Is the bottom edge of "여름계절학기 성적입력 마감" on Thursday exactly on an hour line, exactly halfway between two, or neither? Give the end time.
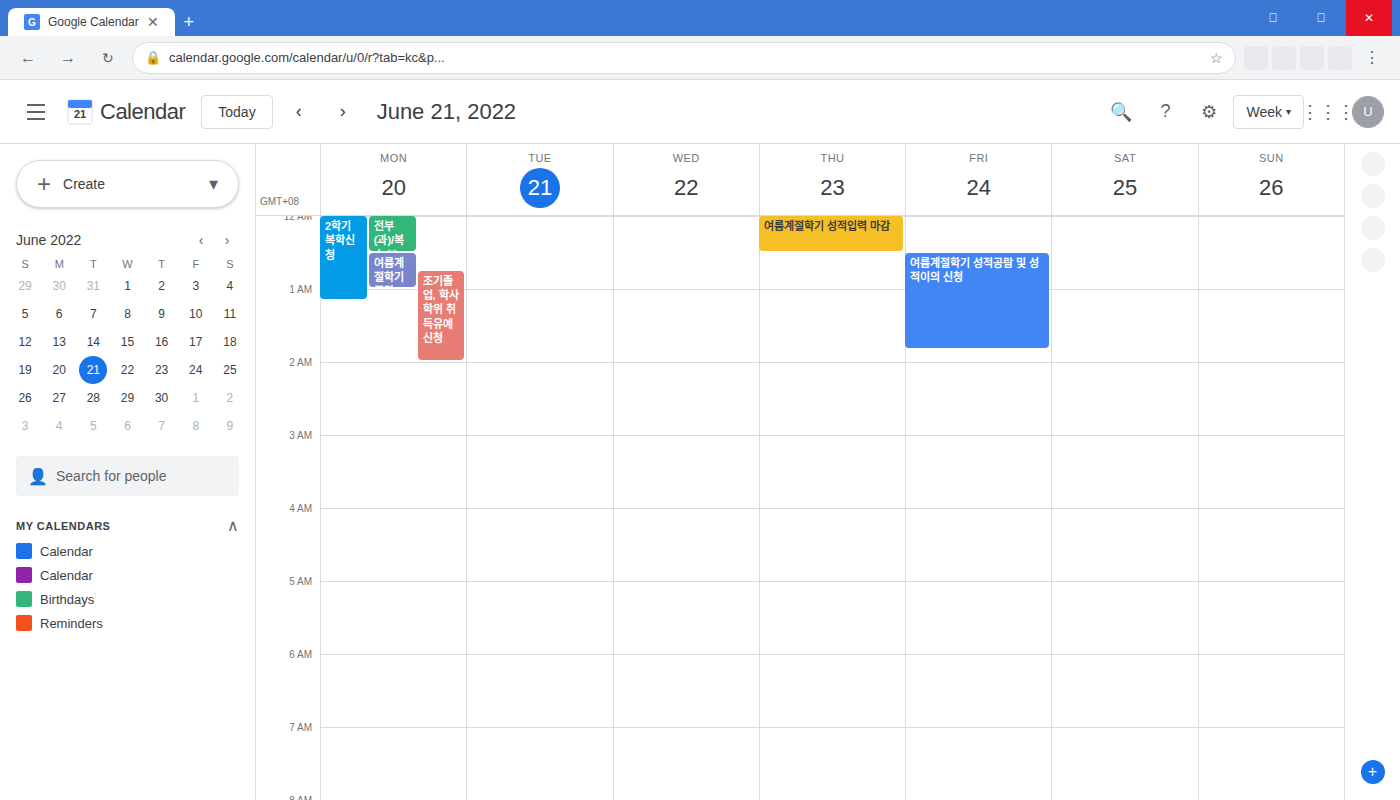
12:30 AM -- halfway between the 12 AM and 1 AM lines.